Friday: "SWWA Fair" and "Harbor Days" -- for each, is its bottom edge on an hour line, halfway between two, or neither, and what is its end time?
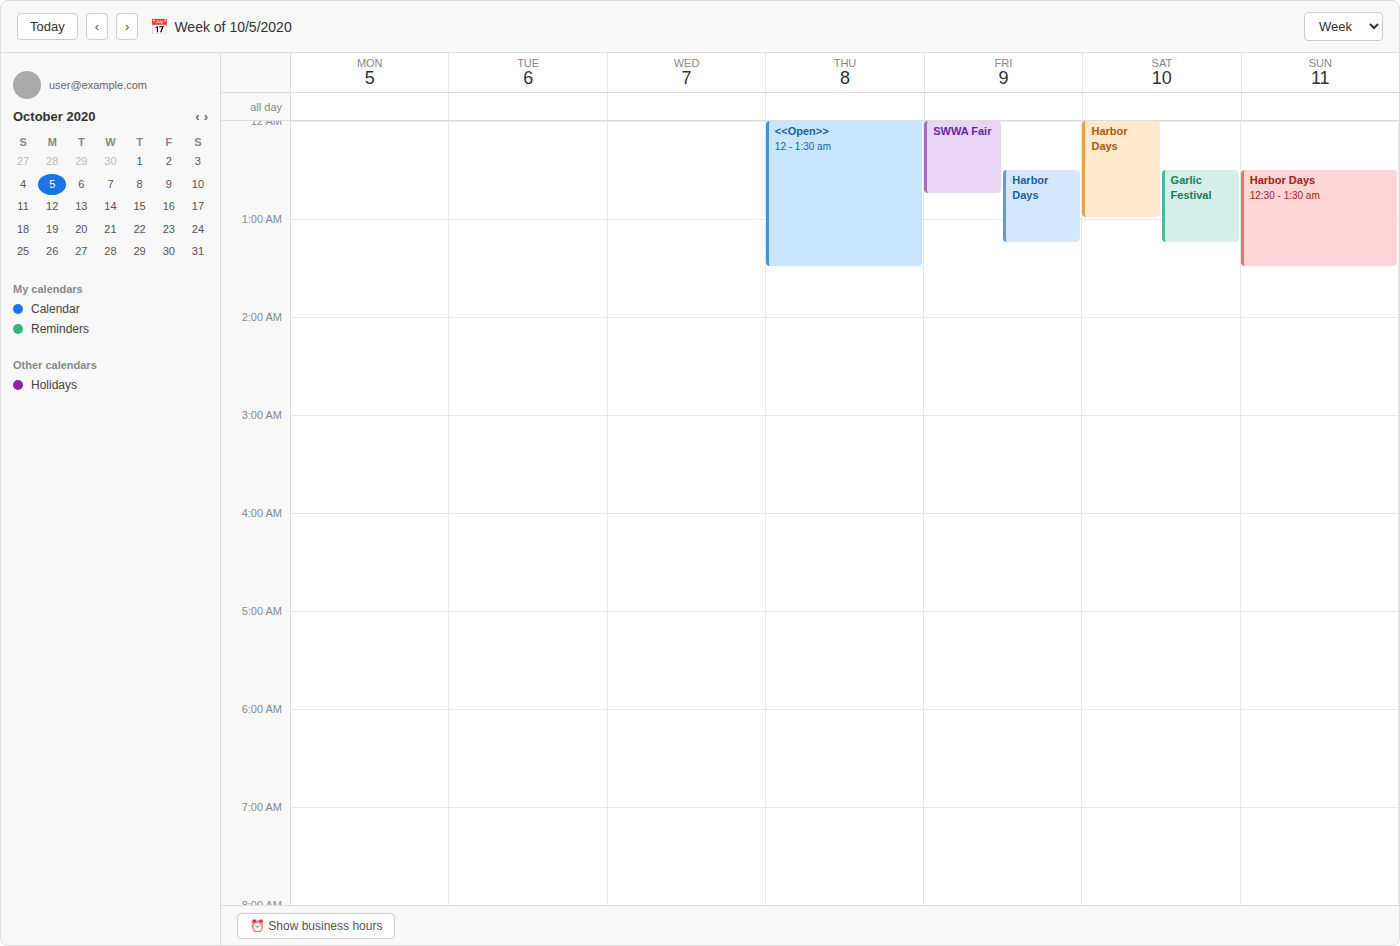
"SWWA Fair": 12:45 AM, neither: three quarters of the way from the 12 AM line to the 1 AM line. "Harbor Days": 1:15 AM, neither: a quarter of the way from the 1 AM line to the 2 AM line.